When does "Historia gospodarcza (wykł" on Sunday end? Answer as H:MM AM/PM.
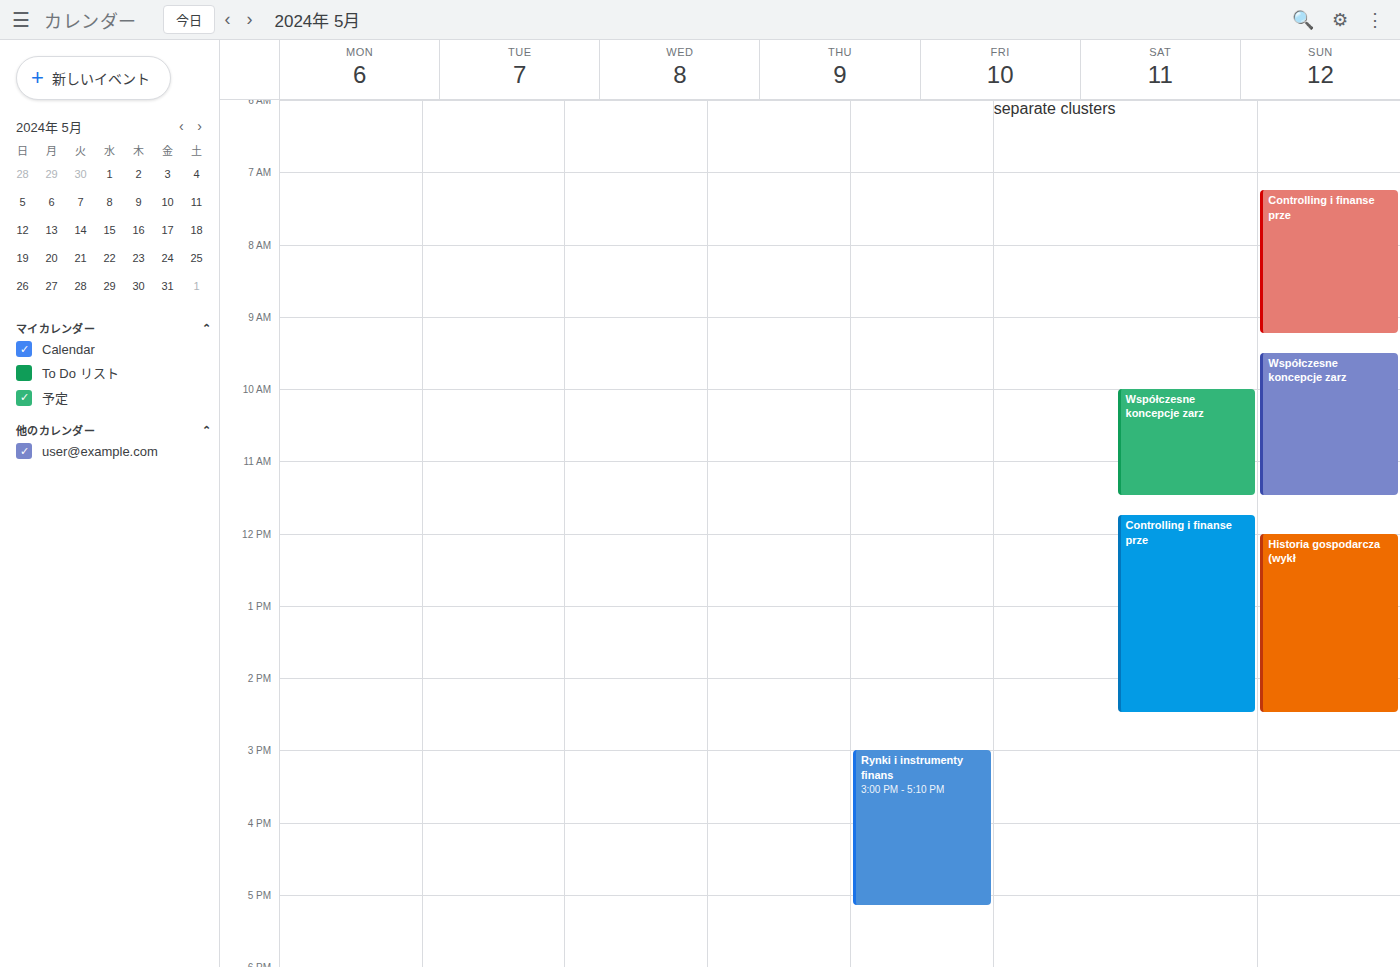
2:30 PM